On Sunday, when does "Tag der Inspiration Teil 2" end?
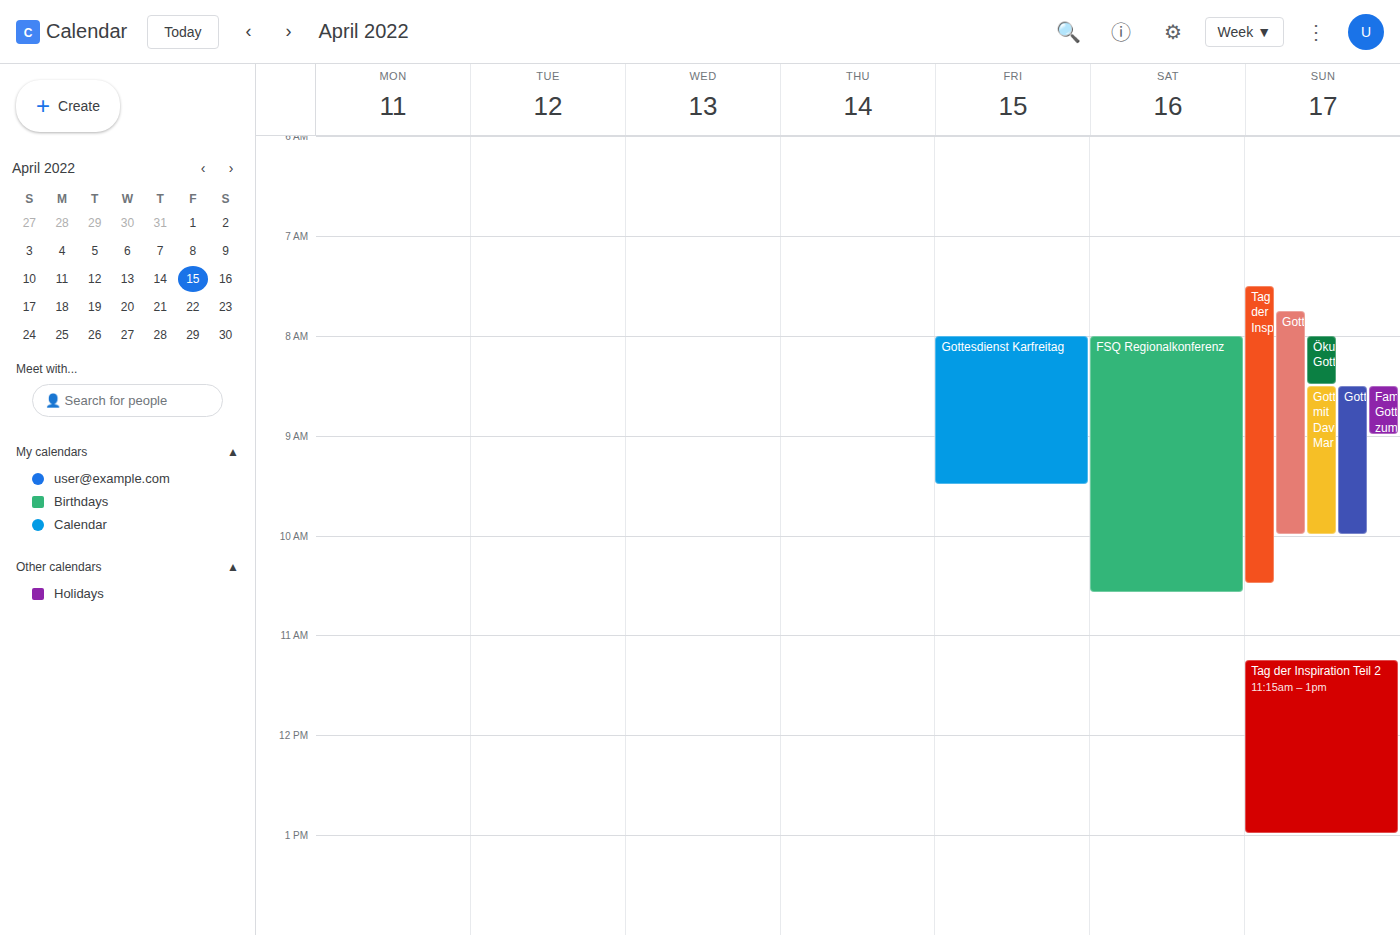
1:00 PM